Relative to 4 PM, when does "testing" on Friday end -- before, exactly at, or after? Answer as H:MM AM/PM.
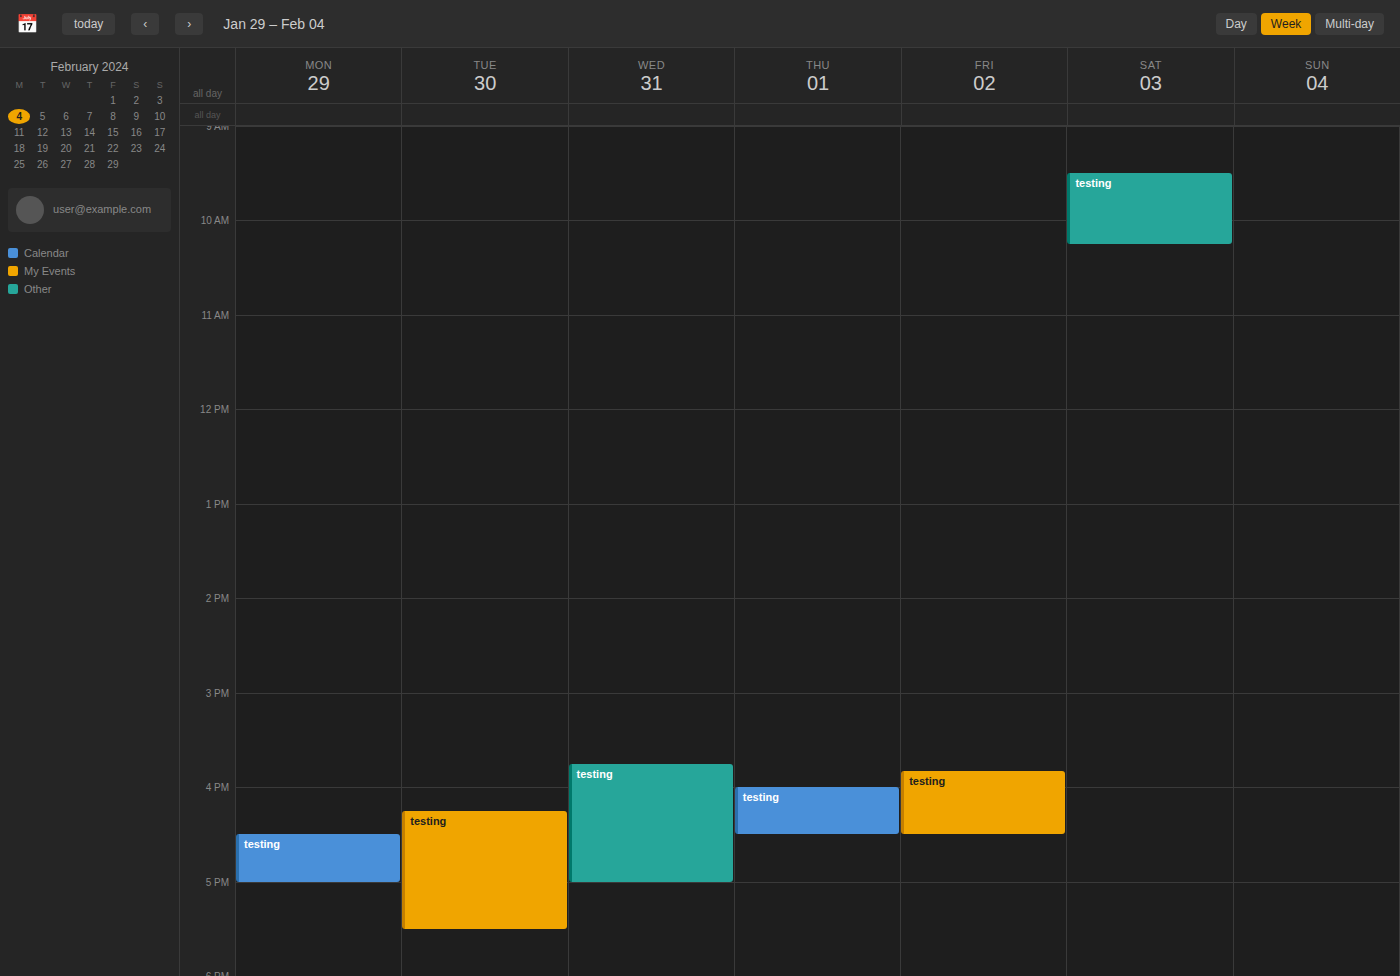
4:30 PM -- after 4 PM, 30 minutes below the 4 PM line.